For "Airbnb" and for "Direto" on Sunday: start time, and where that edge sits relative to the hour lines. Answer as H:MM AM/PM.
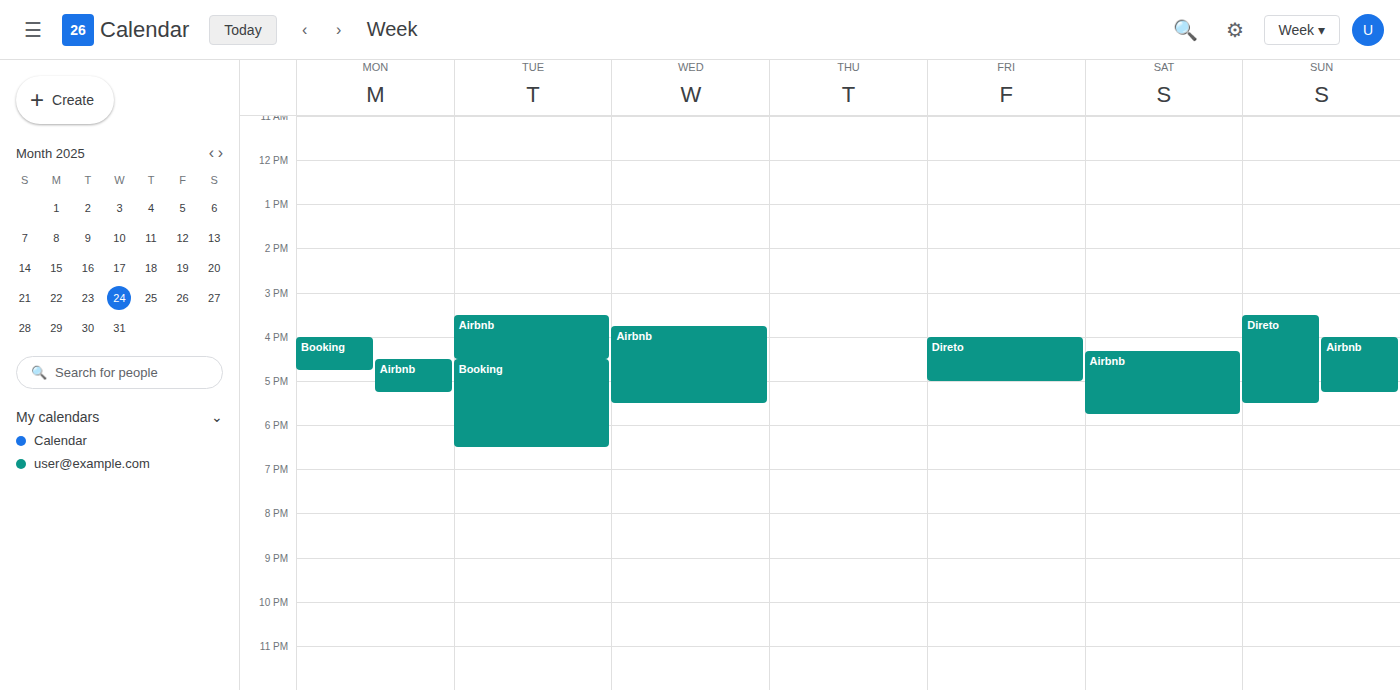
"Airbnb": 4:00 PM, exactly on the 4 PM line. "Direto": 3:30 PM, halfway between the 3 PM and 4 PM lines.